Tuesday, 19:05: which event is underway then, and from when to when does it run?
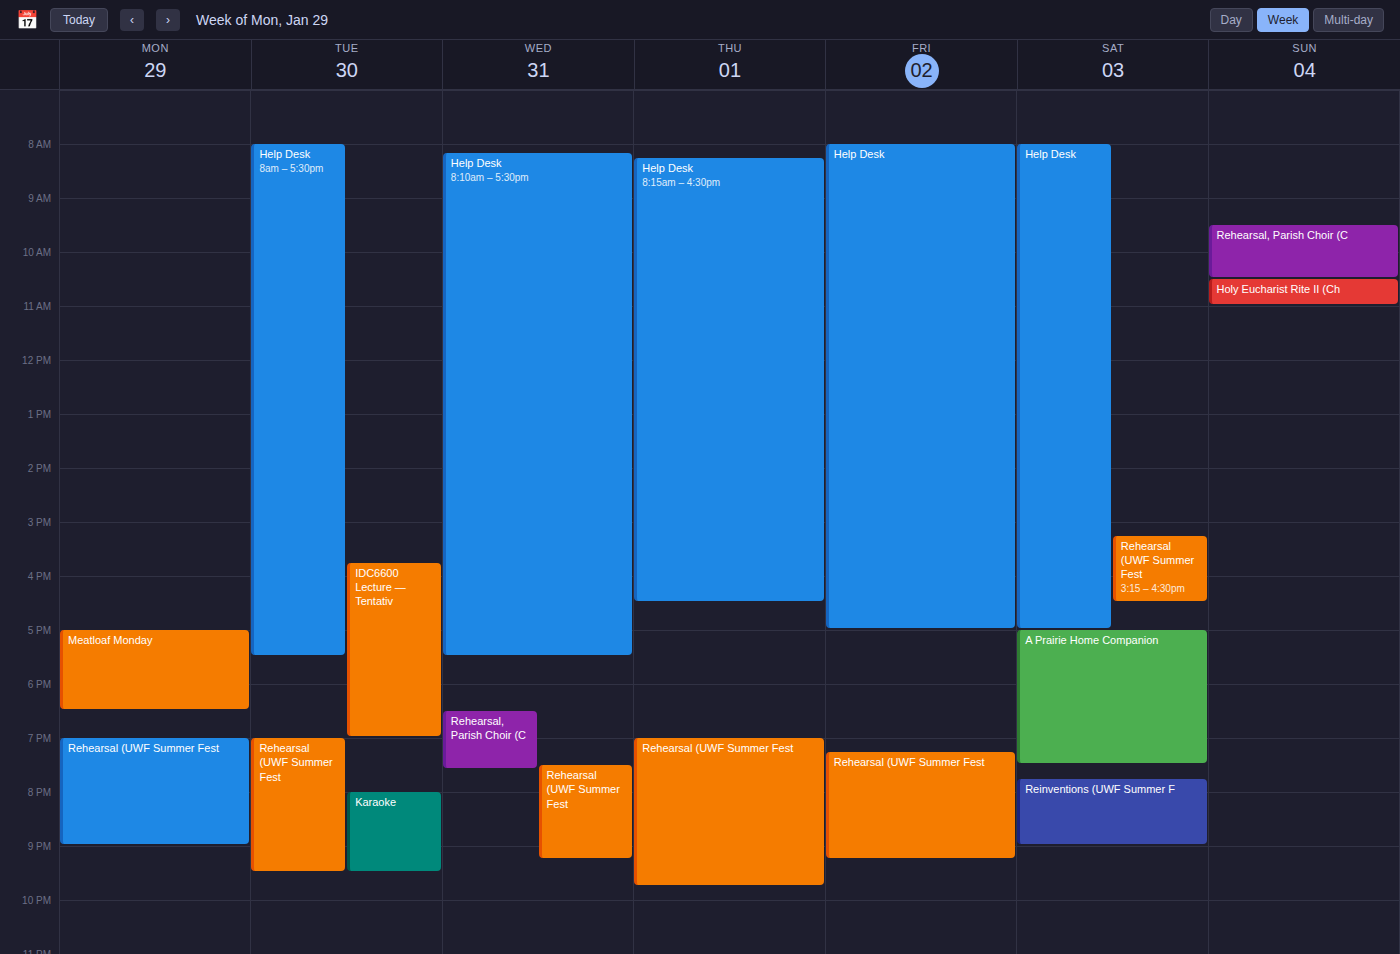
"Rehearsal (UWF Summer Fest", 19:00 to 21:30